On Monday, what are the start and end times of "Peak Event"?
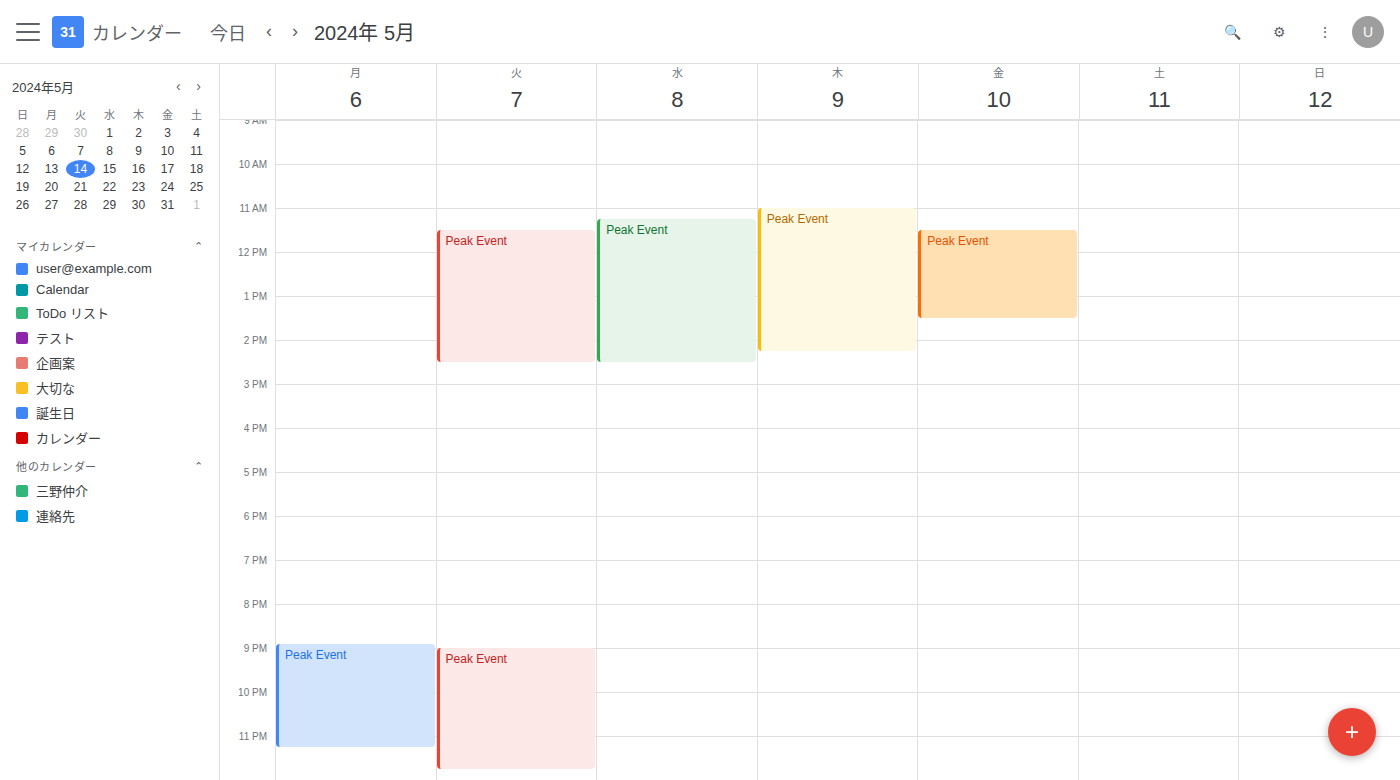
8:55 PM to 11:15 PM